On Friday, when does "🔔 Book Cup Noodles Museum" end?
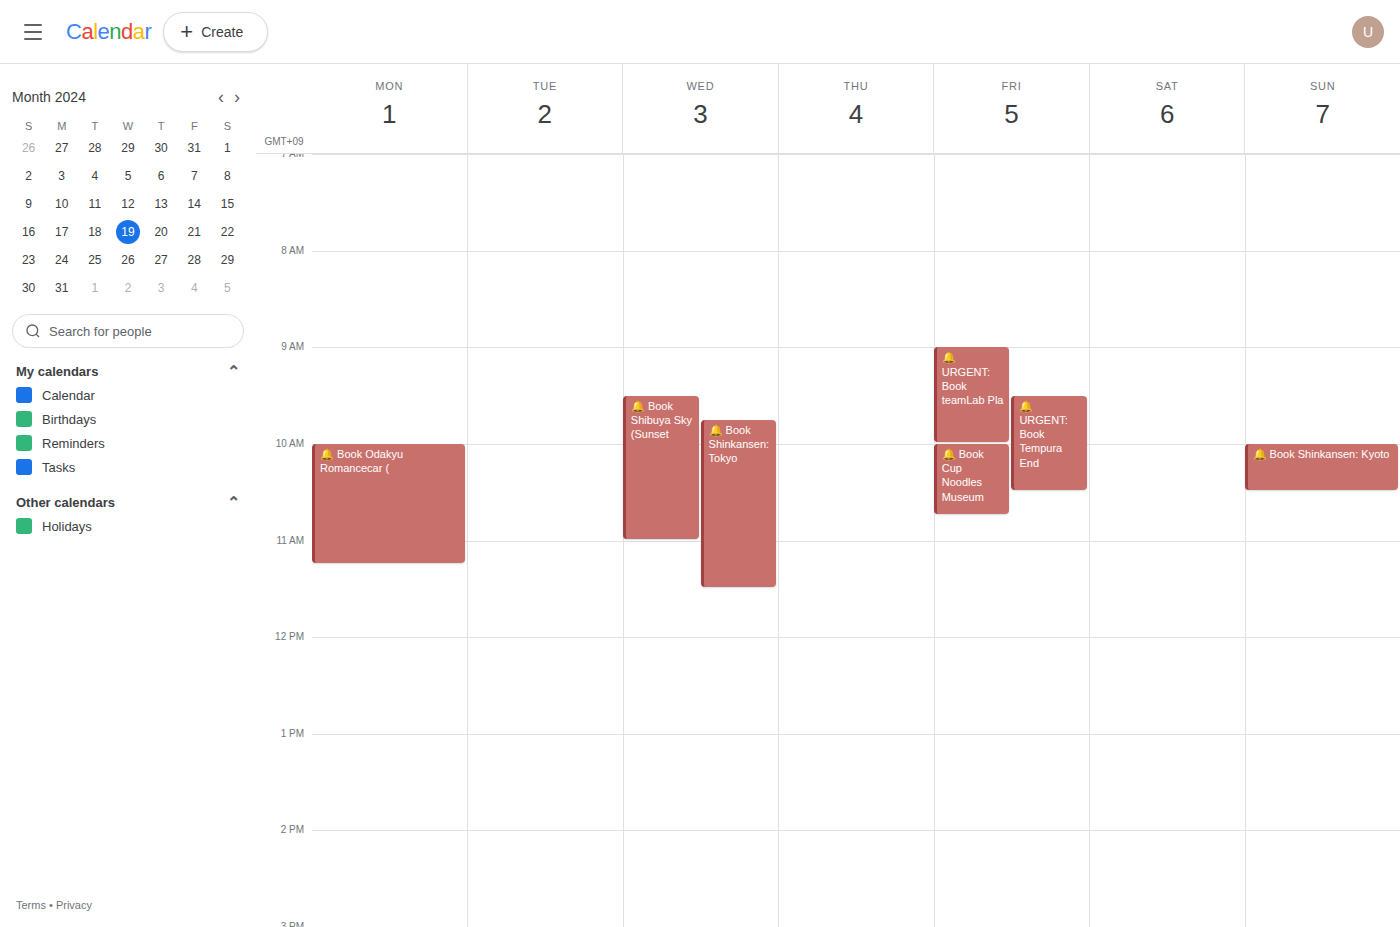
10:45 AM